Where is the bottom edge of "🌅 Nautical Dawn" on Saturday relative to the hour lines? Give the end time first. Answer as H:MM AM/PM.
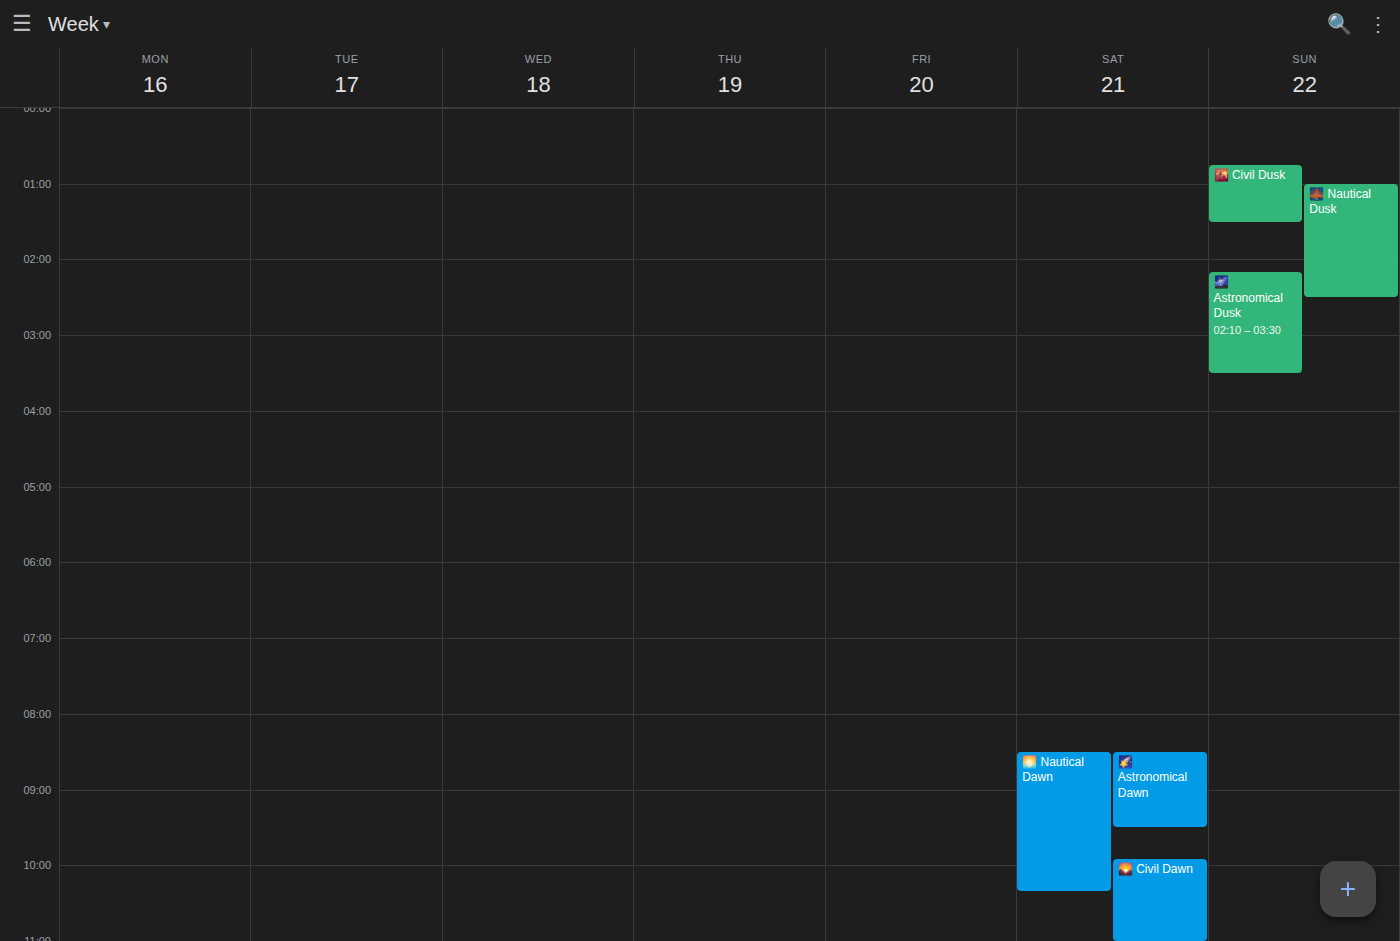
10:20 AM -- neither: 20 minutes below the 10 AM line and 40 minutes above the 11 AM line.